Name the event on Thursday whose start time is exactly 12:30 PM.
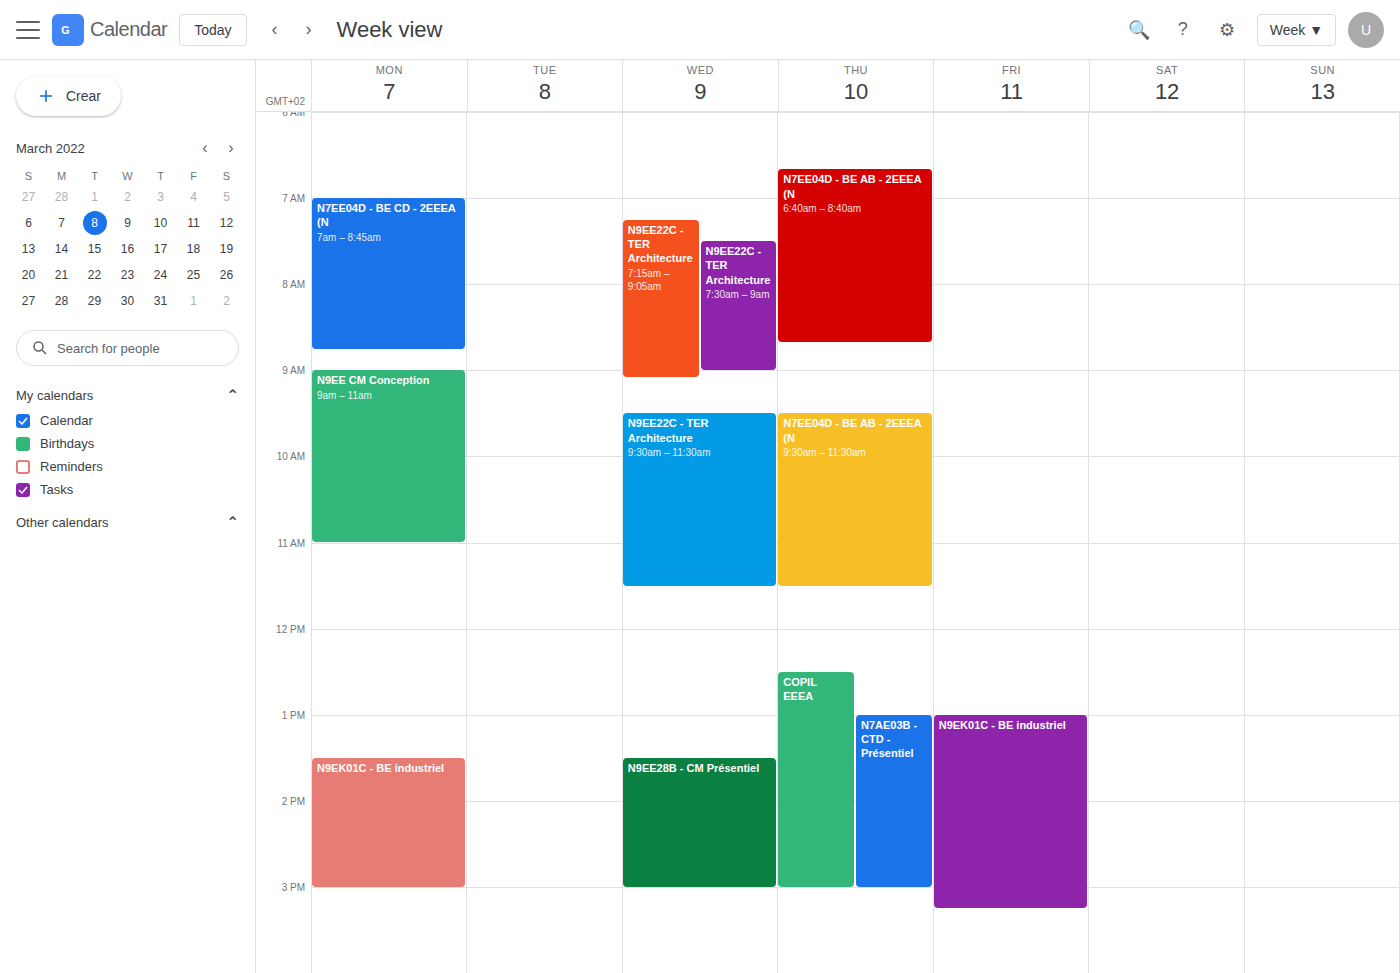
"COPIL EEEA"